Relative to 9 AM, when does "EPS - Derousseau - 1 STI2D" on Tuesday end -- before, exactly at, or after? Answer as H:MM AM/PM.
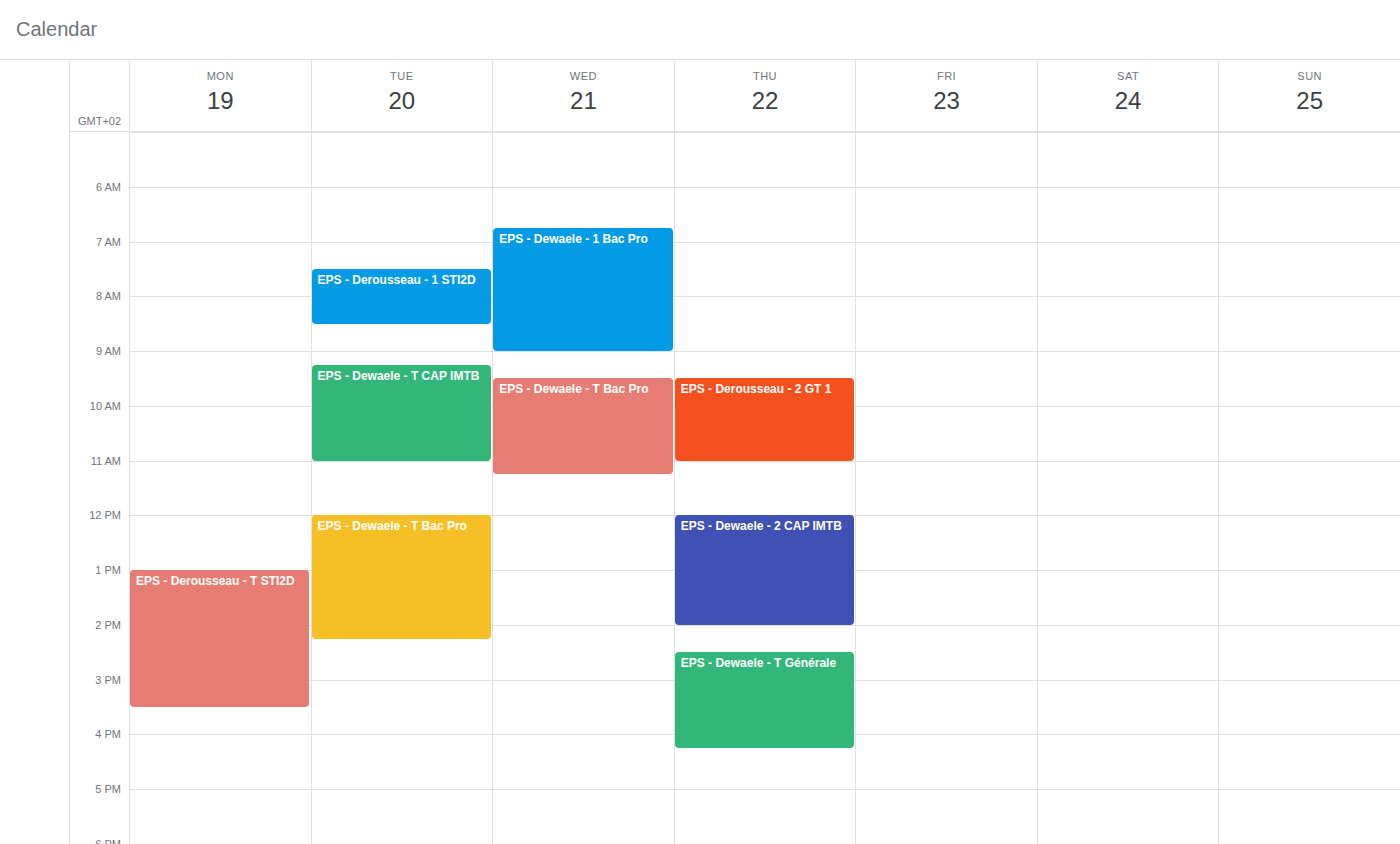
8:30 AM -- before 9 AM, 30 minutes above the 9 AM line.